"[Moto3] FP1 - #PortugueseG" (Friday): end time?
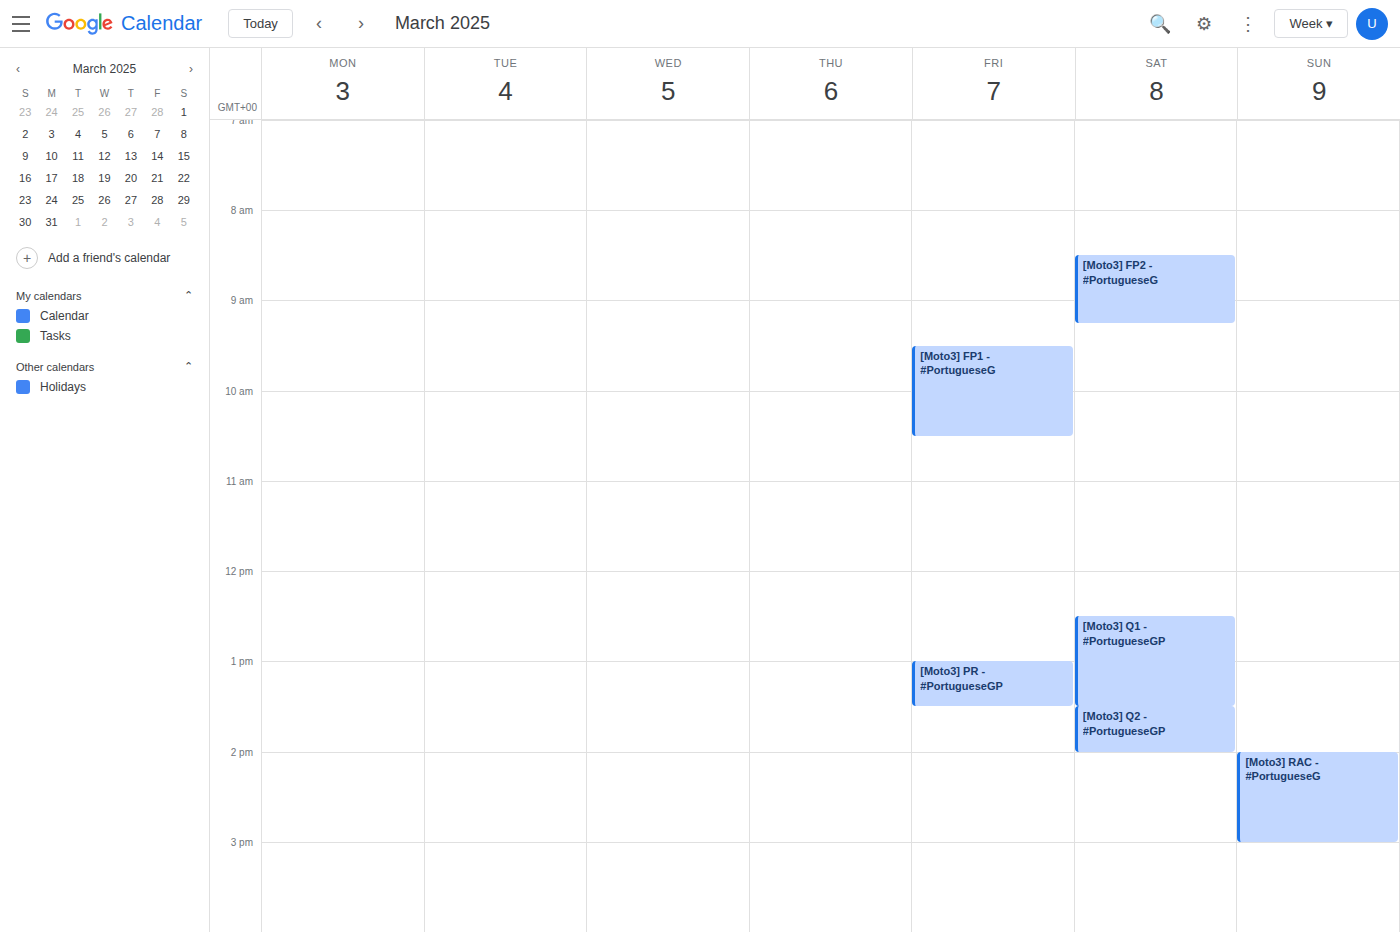
10:30 AM